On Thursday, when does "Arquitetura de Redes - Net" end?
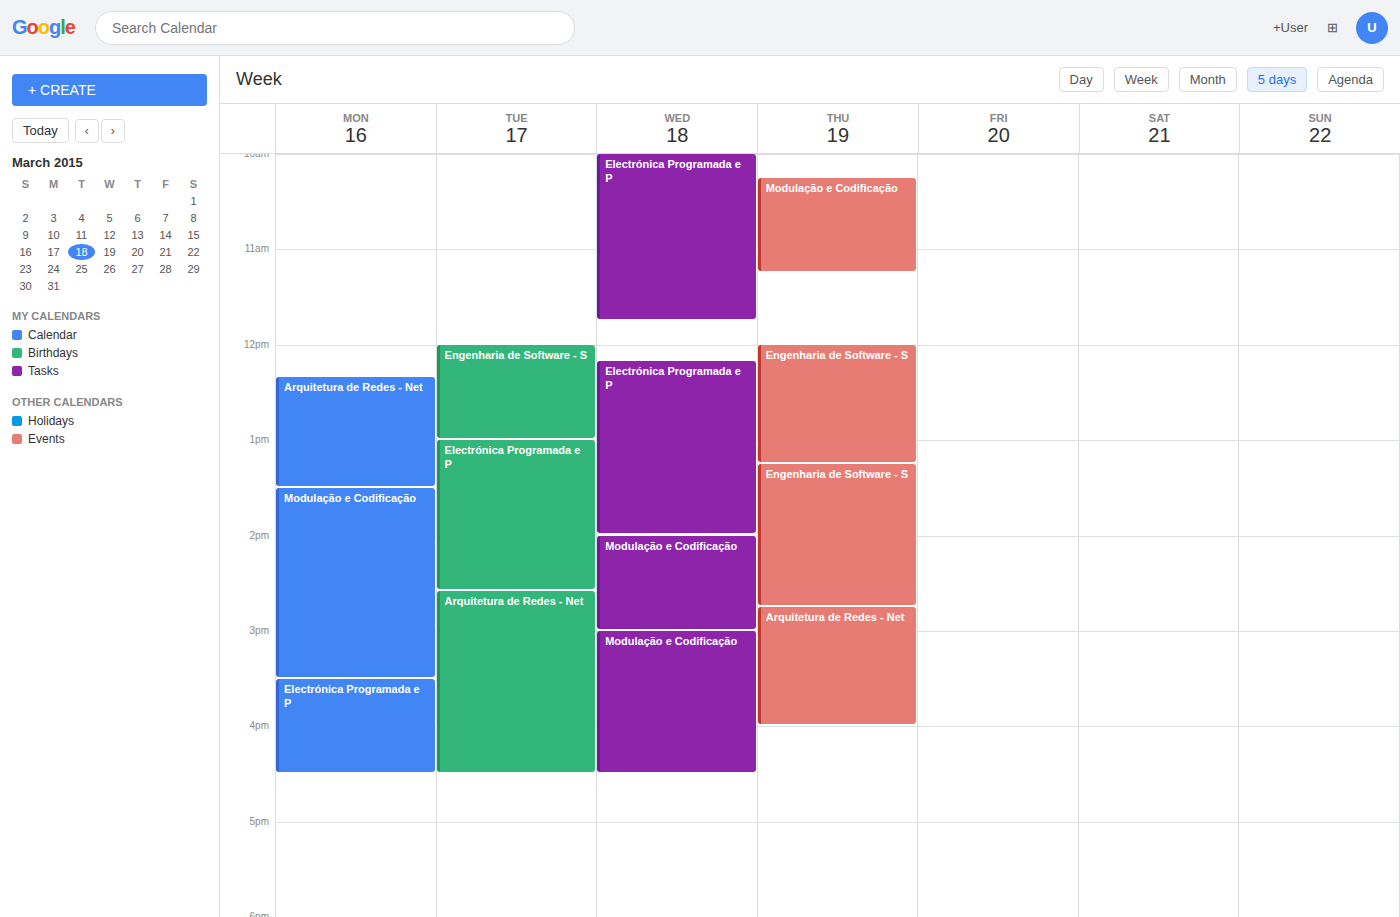
4:00 PM